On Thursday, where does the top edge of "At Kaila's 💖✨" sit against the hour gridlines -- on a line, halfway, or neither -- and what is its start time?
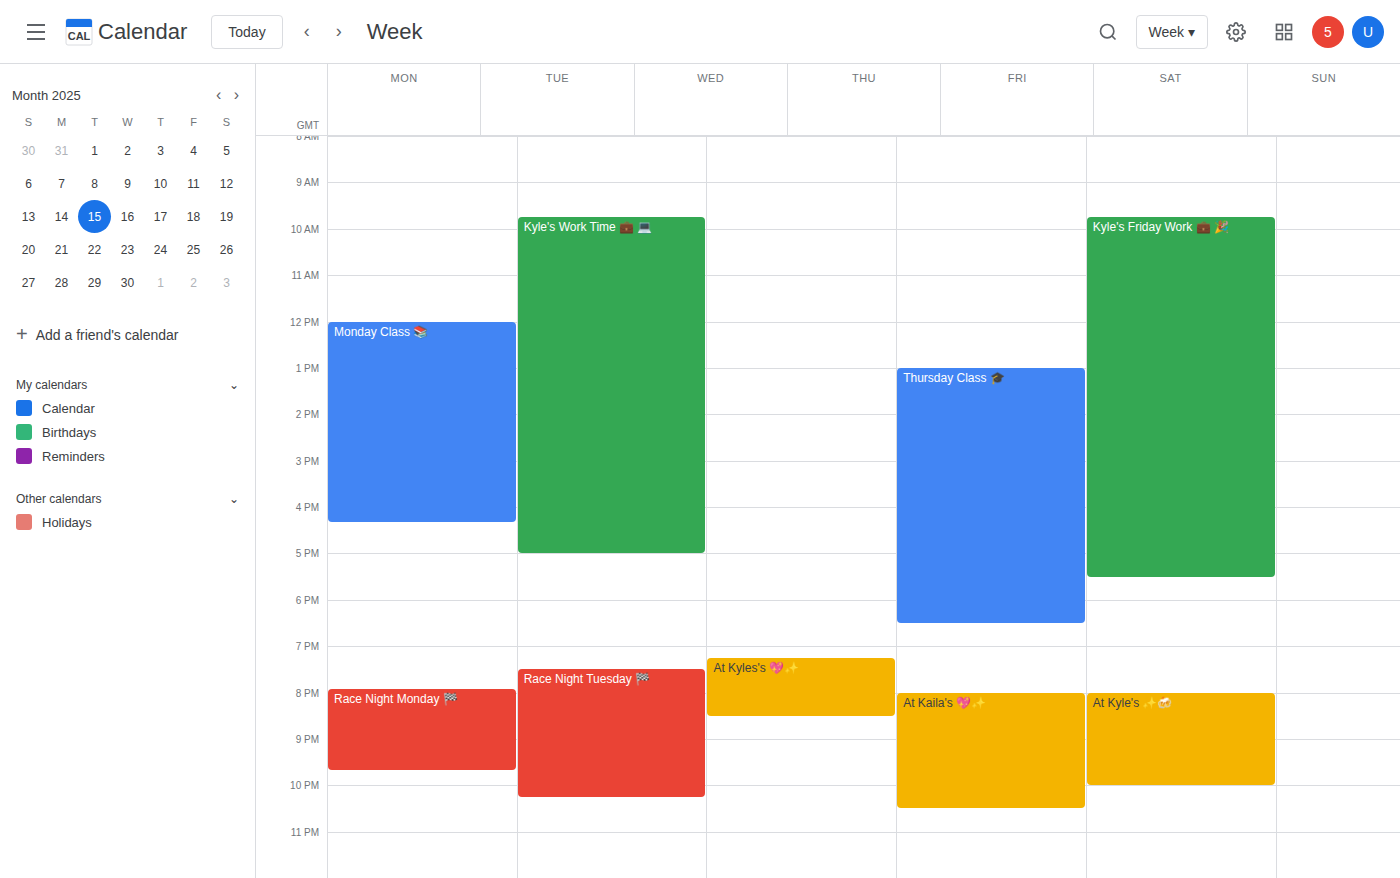
8:00 PM -- exactly on the 8 PM line.